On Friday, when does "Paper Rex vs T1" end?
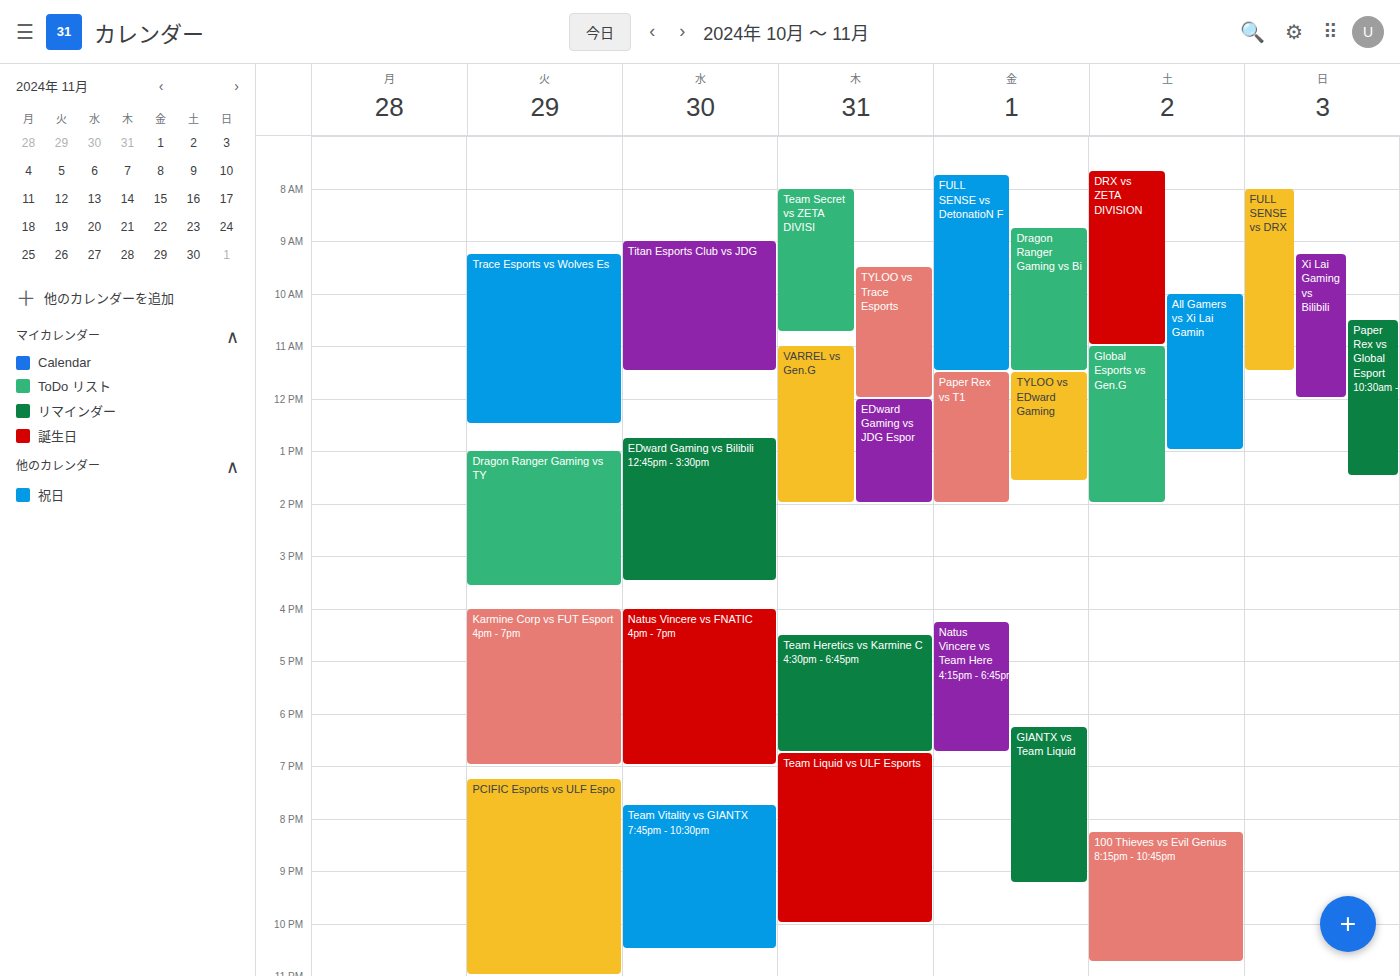
2:00 PM